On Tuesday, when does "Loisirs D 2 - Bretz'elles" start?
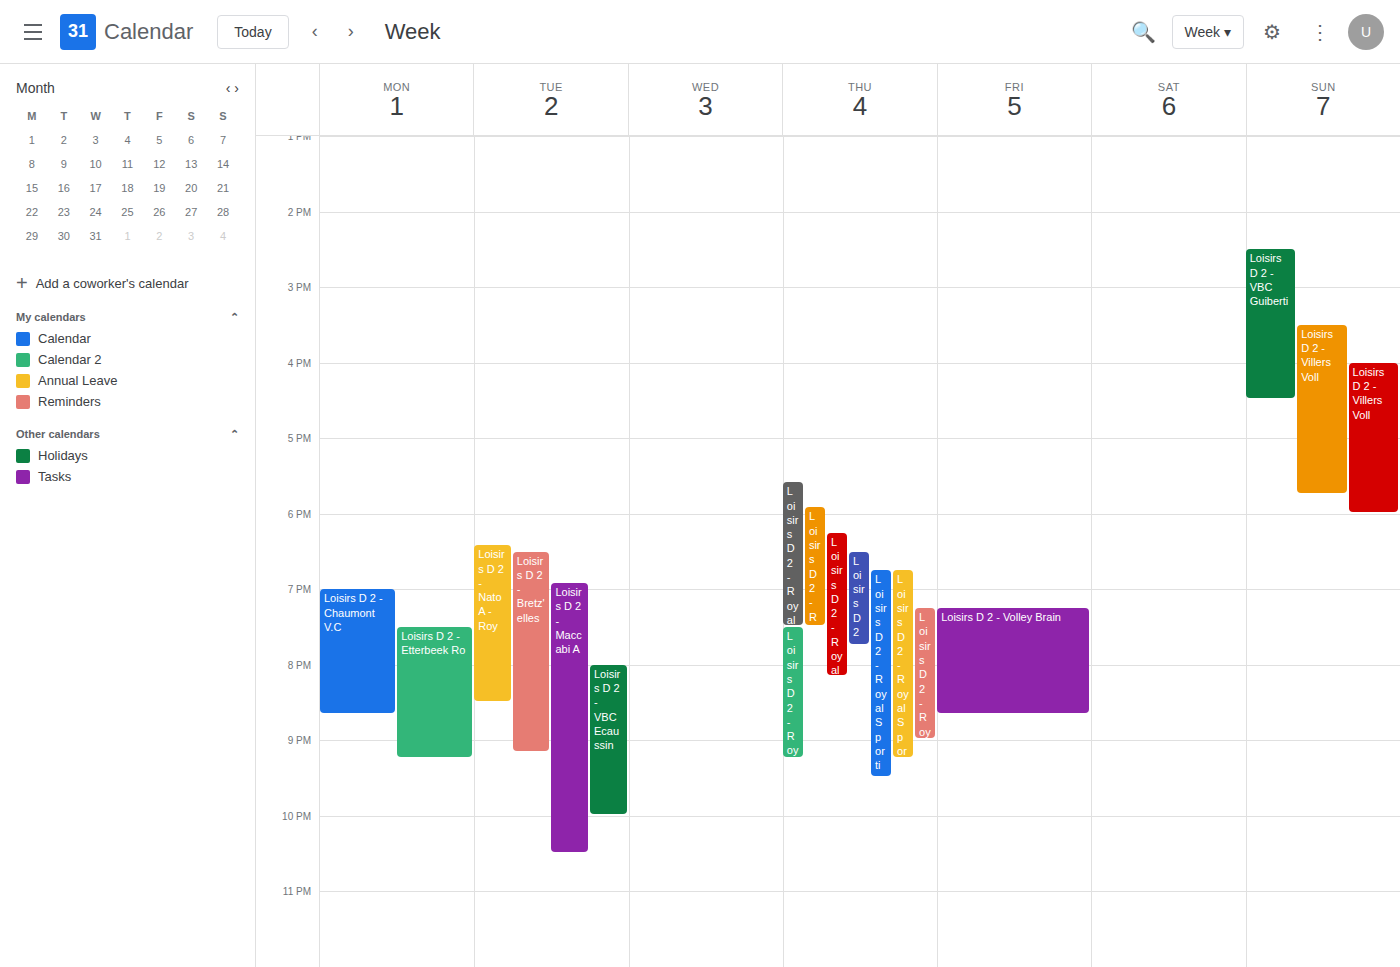
6:30 PM